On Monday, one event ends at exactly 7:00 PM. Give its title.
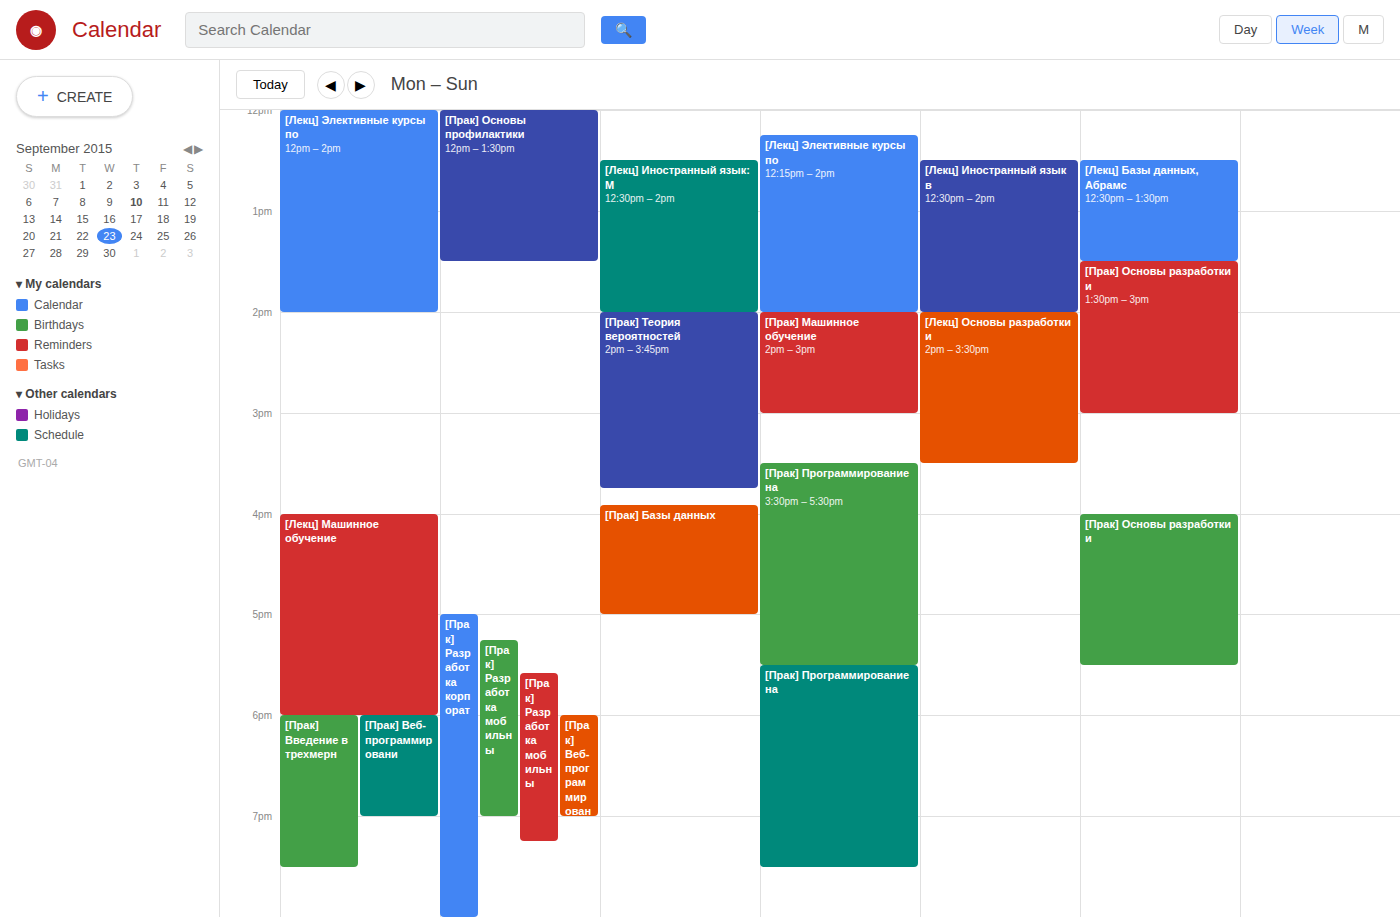
"[Прак] Веб-программировани"